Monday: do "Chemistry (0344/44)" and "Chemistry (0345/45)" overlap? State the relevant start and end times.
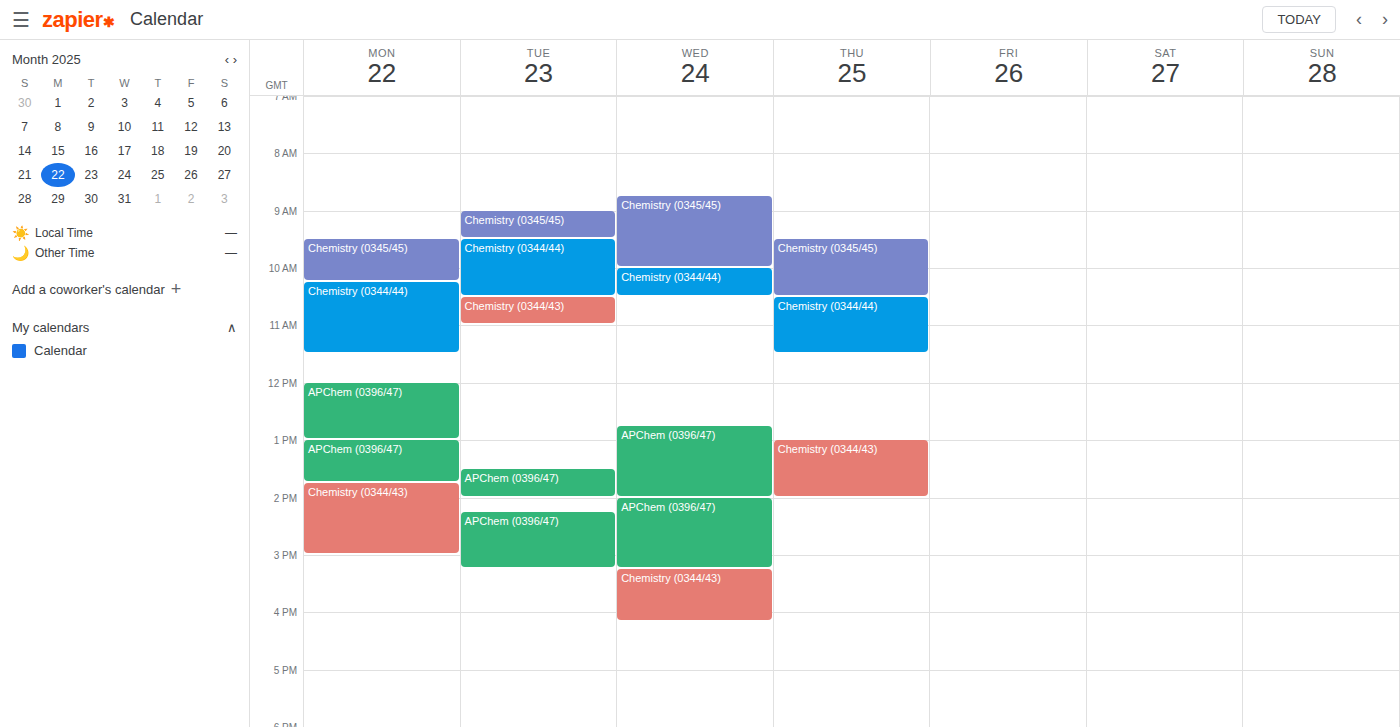
"Chemistry (0345/45)" ends at 10:15, exactly when "Chemistry (0344/44)" starts -- they touch but do not overlap.